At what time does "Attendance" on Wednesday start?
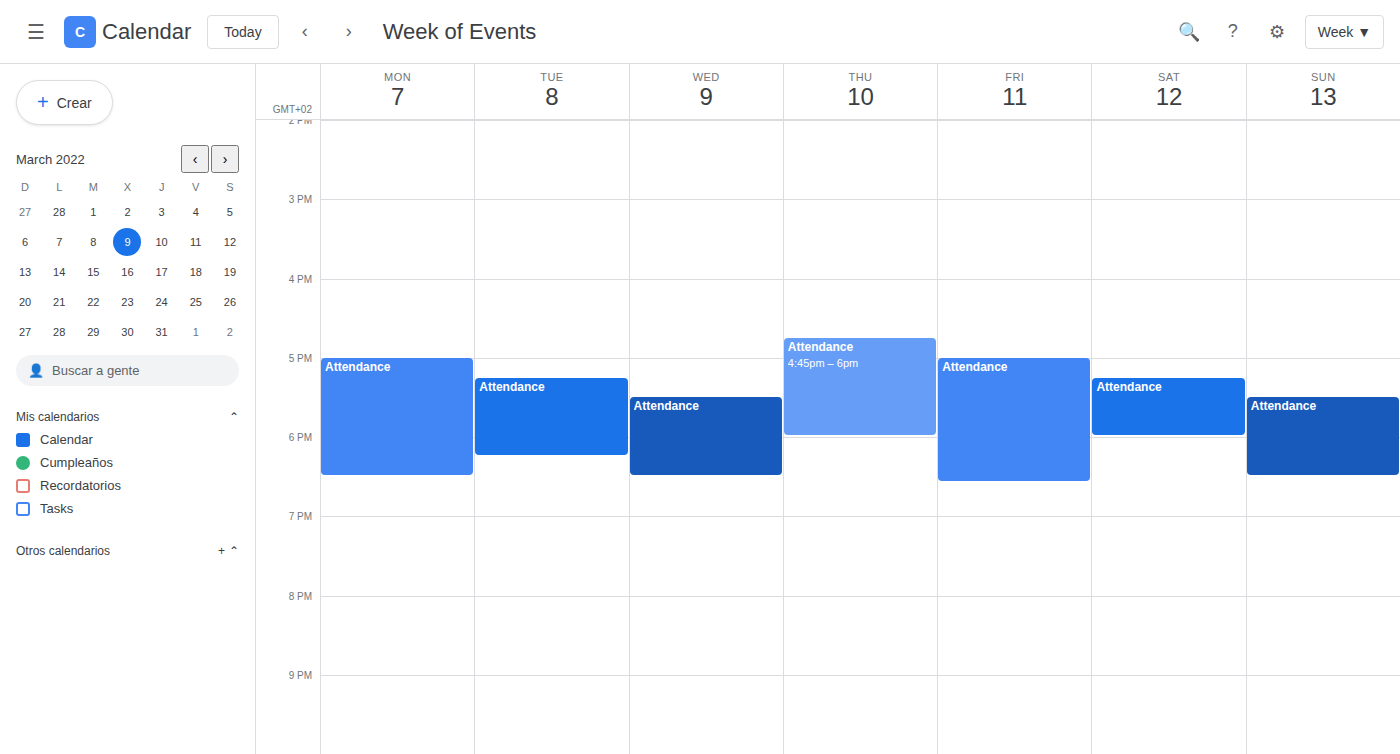
5:30 PM